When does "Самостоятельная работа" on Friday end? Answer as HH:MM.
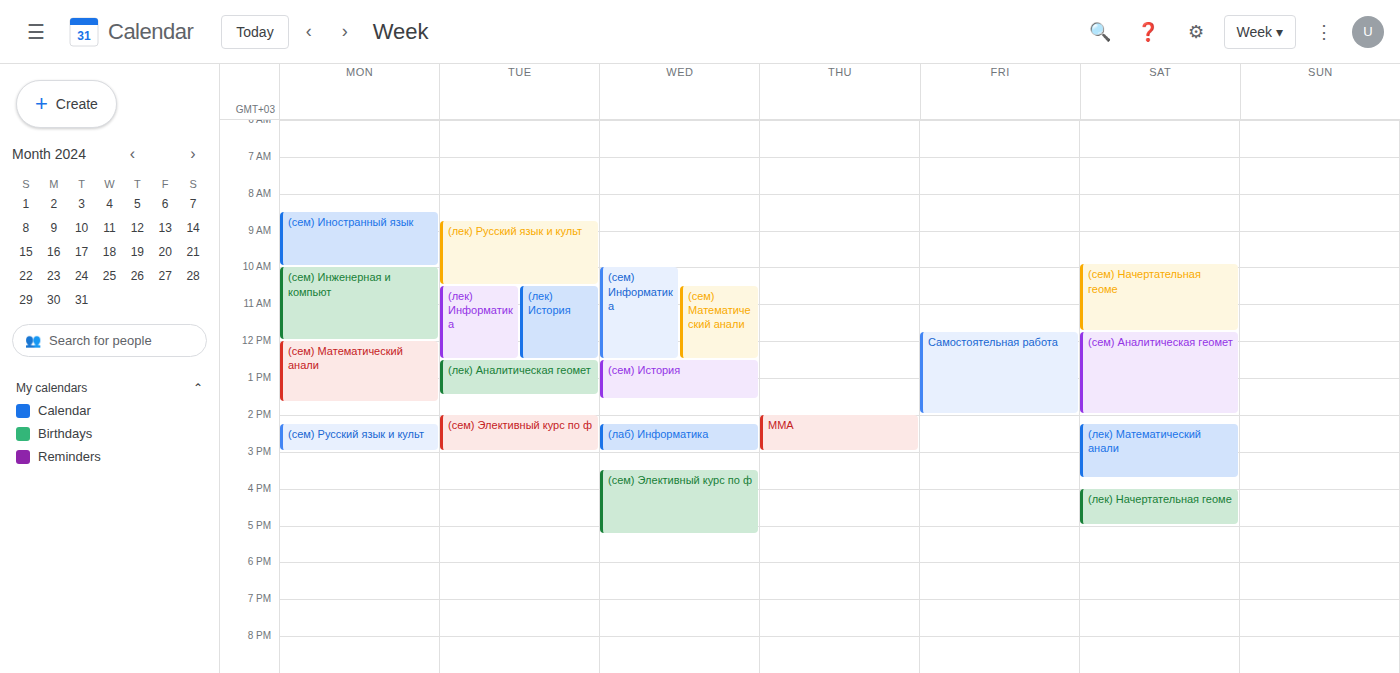
14:00